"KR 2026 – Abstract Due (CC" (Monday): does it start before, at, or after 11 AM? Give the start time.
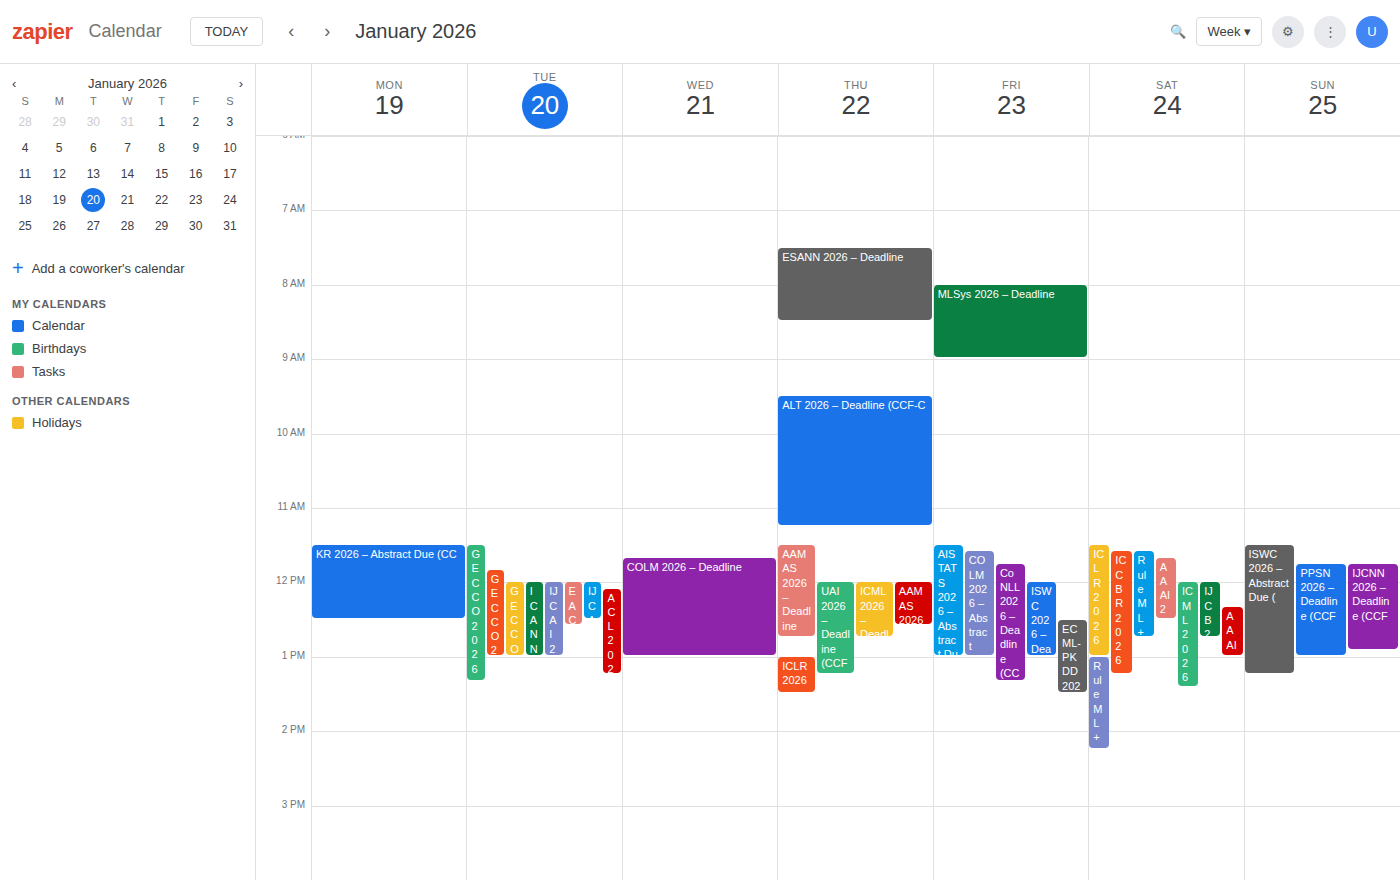
11:30 AM -- after 11 AM, 30 minutes below the 11 AM line.